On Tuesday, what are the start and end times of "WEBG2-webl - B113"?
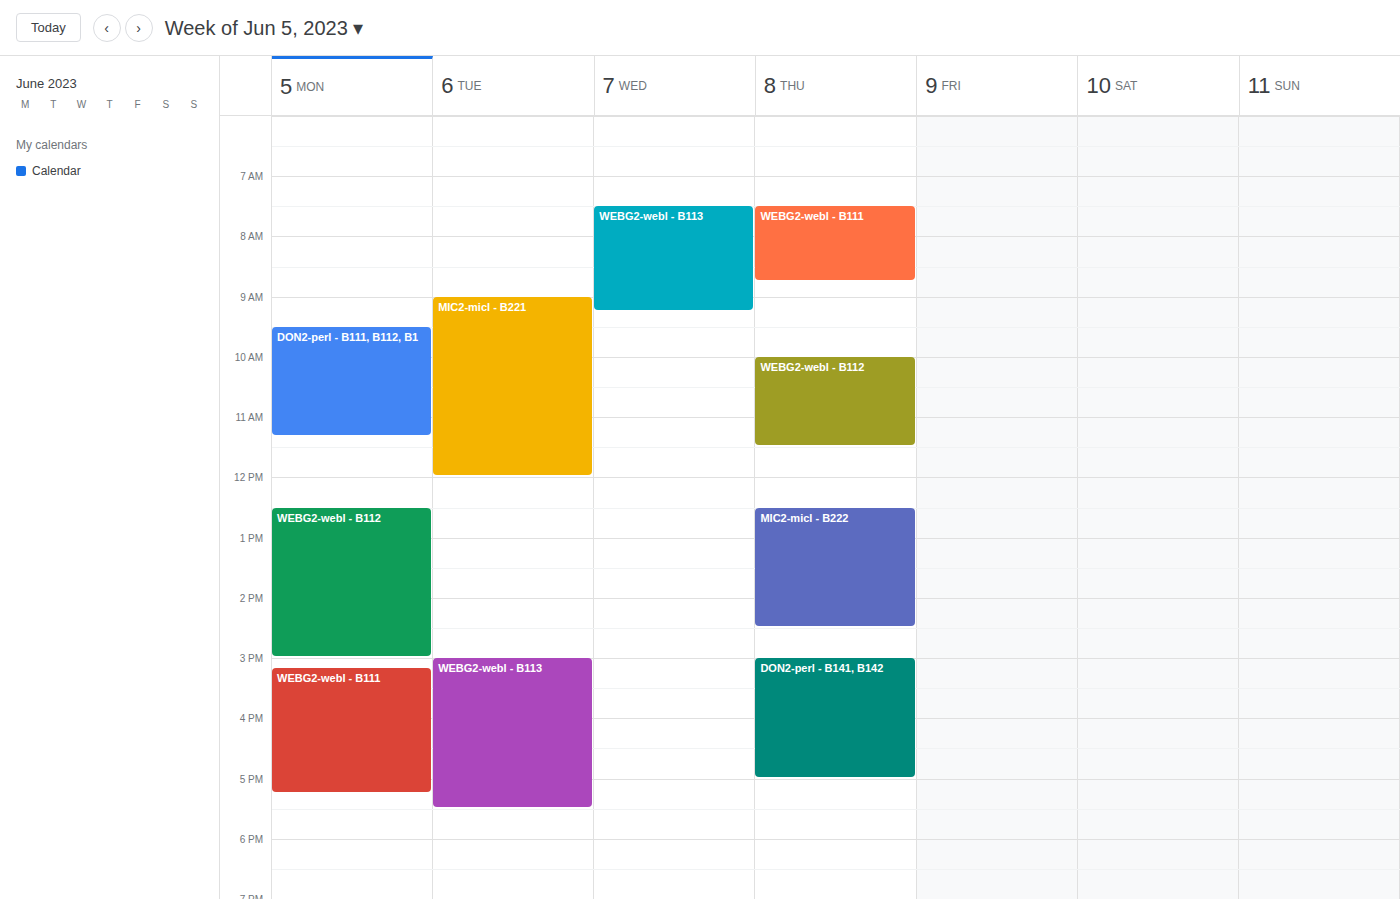
3:00 PM to 5:30 PM